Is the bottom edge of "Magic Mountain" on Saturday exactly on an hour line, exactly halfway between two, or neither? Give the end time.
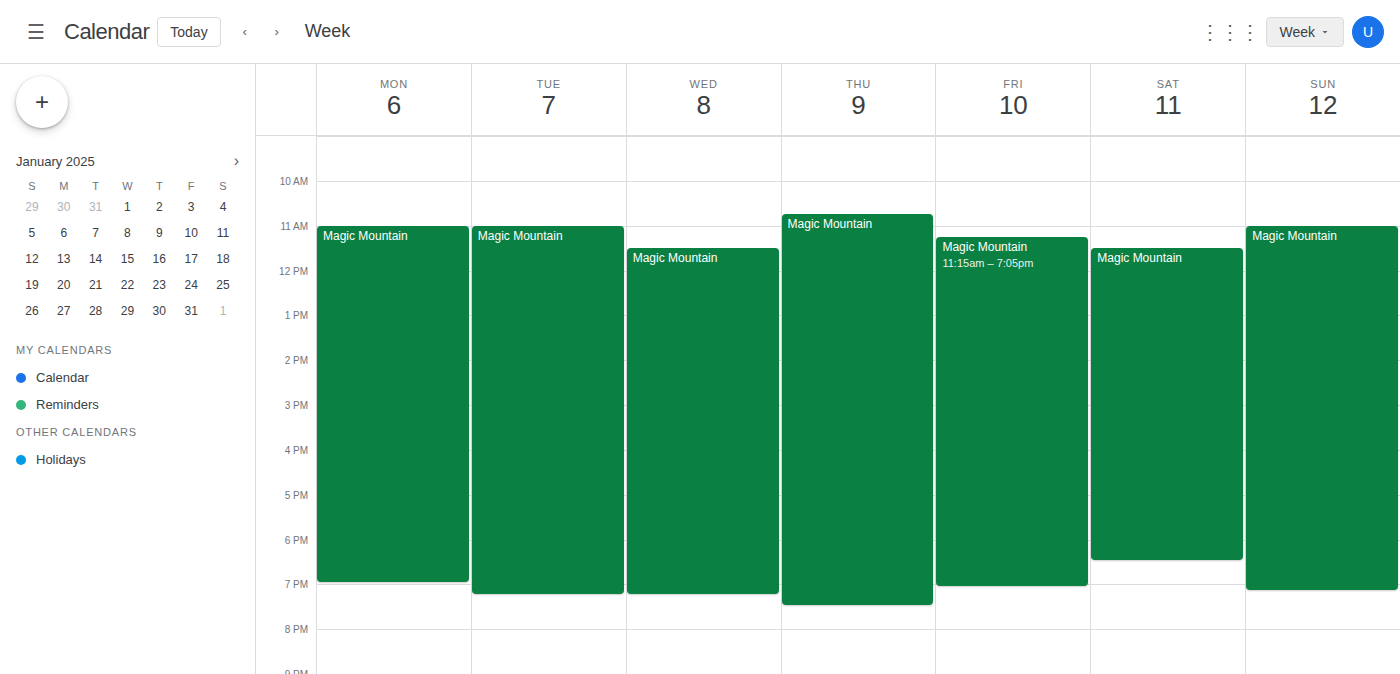
6:30 PM -- halfway between the 6 PM and 7 PM lines.